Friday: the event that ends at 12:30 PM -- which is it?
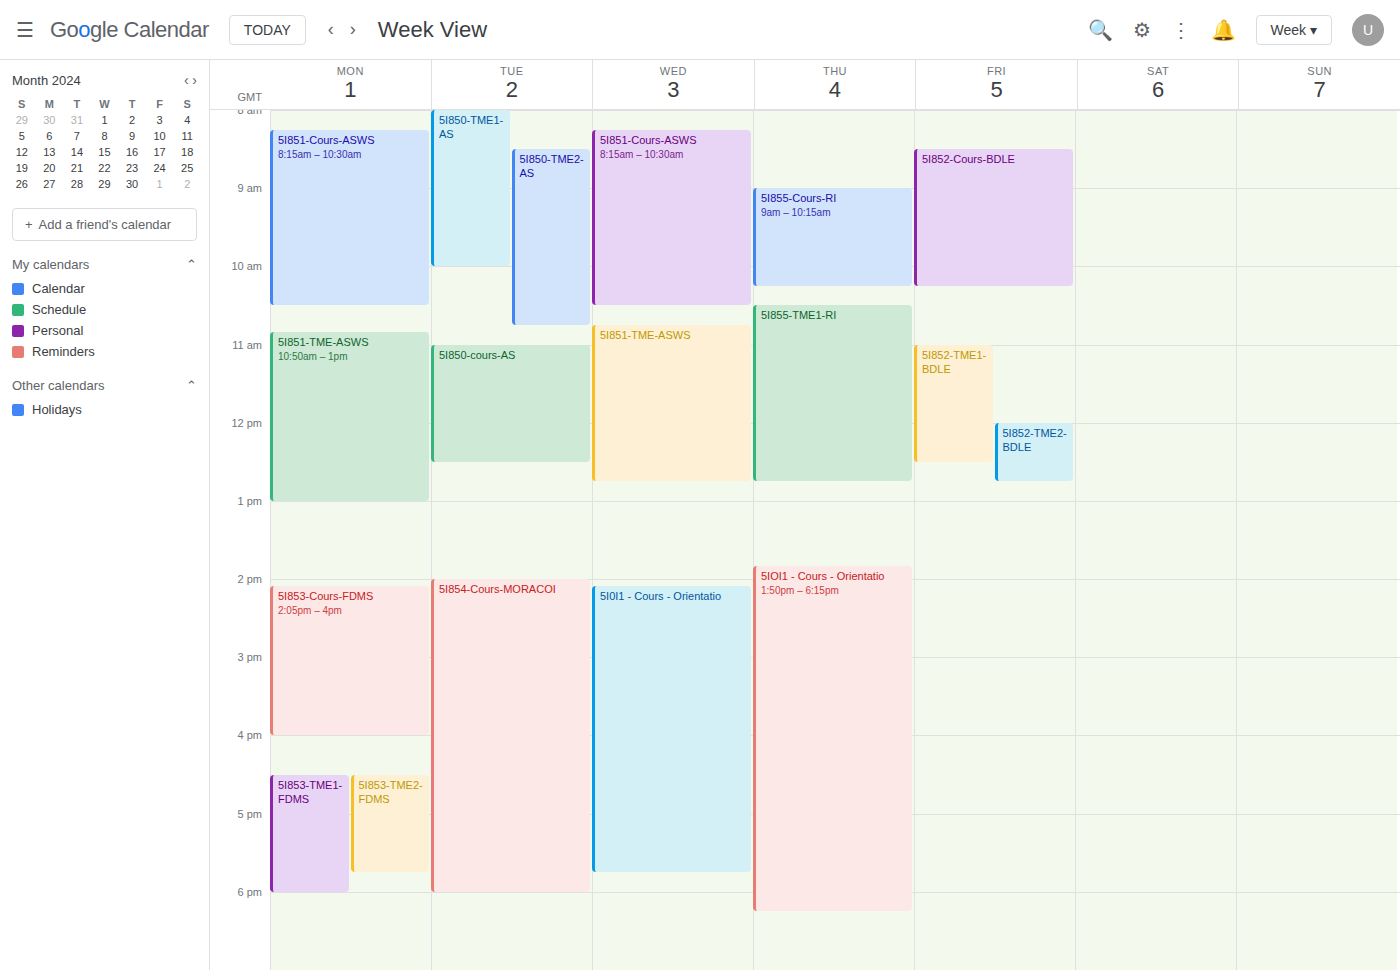
"5I852-TME1-BDLE"